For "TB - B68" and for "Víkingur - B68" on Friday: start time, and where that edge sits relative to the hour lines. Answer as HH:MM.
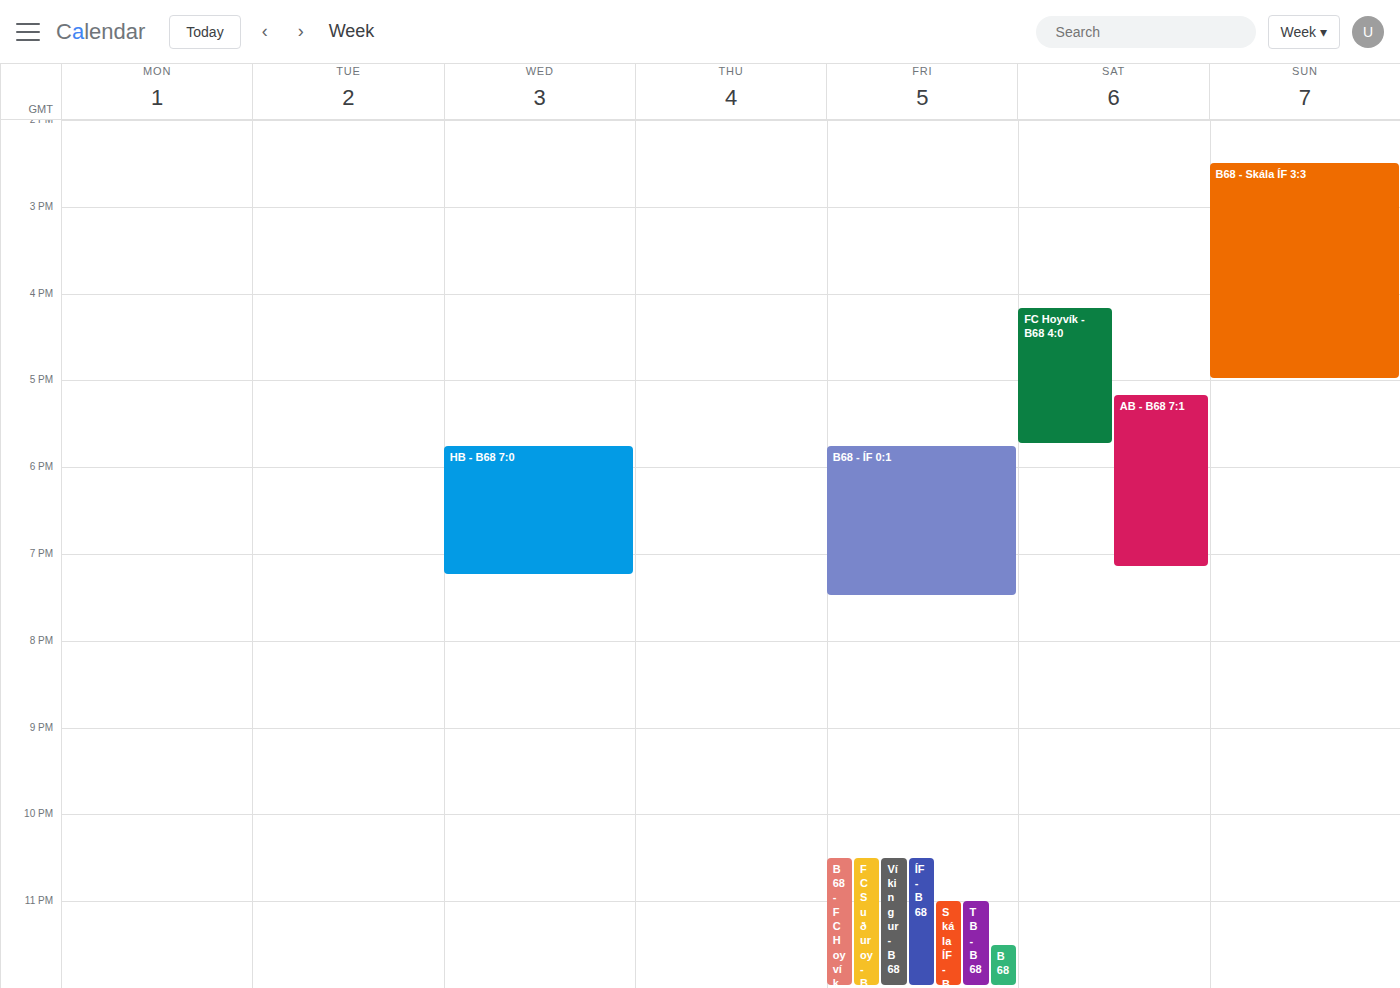
"TB - B68": 23:00, exactly on the 23:00 line. "Víkingur - B68": 22:30, halfway between the 22:00 and 23:00 lines.